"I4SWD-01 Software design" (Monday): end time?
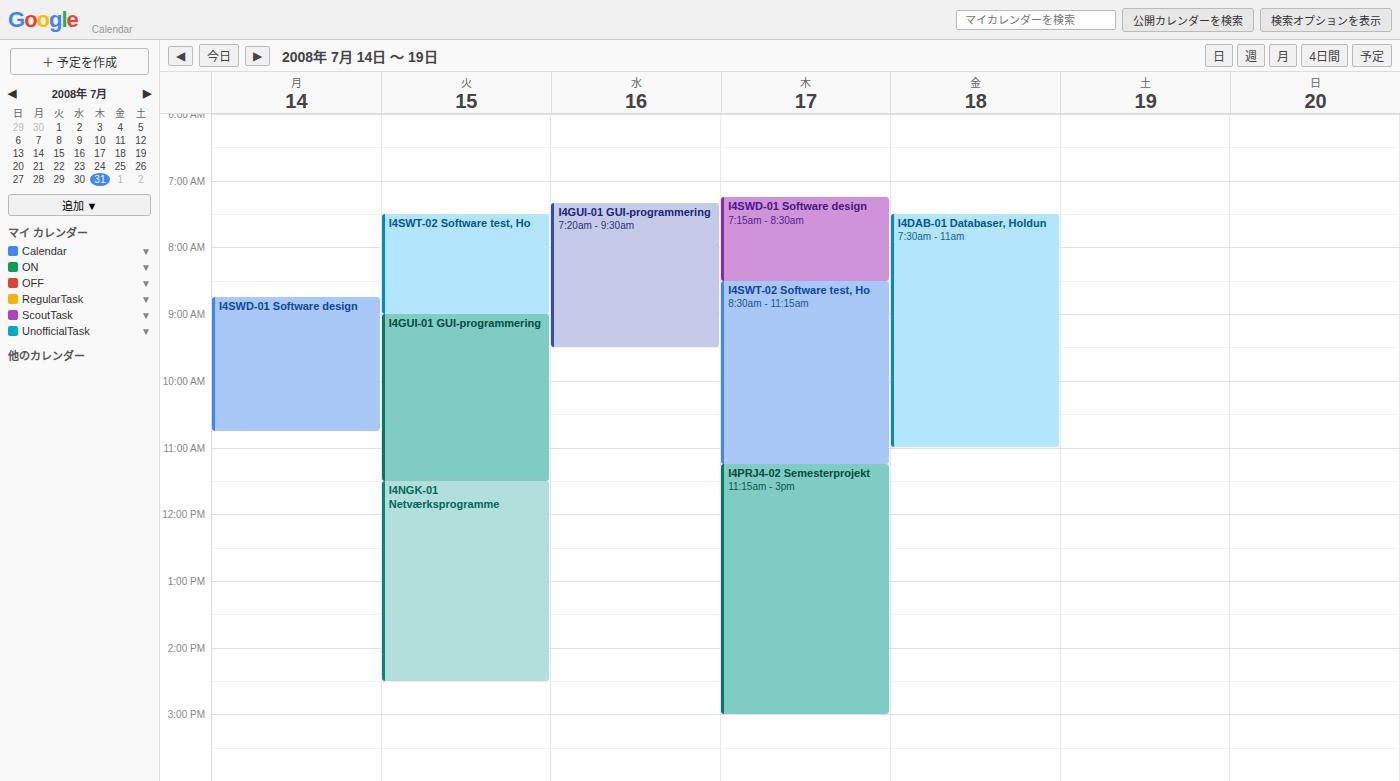
10:45 AM